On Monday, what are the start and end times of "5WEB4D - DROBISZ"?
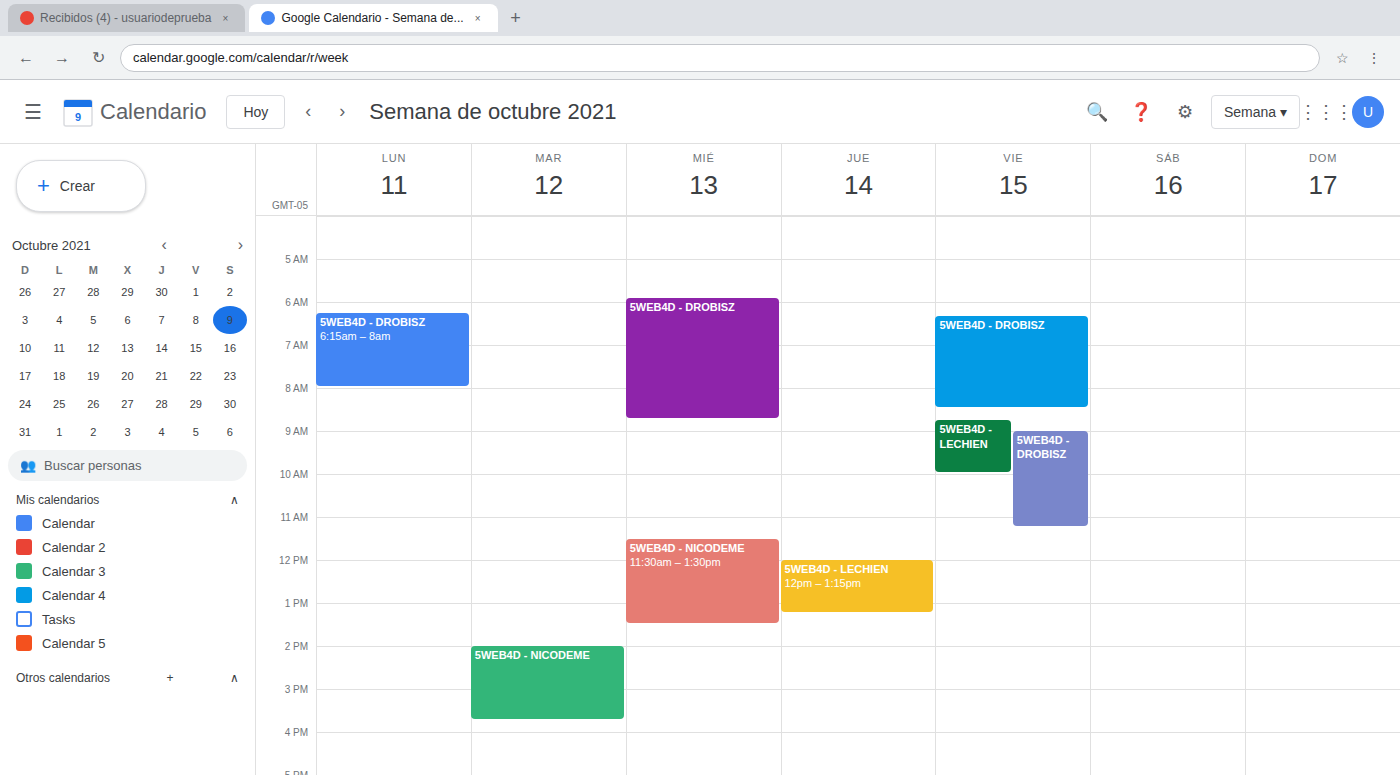
6:15 AM to 8:00 AM